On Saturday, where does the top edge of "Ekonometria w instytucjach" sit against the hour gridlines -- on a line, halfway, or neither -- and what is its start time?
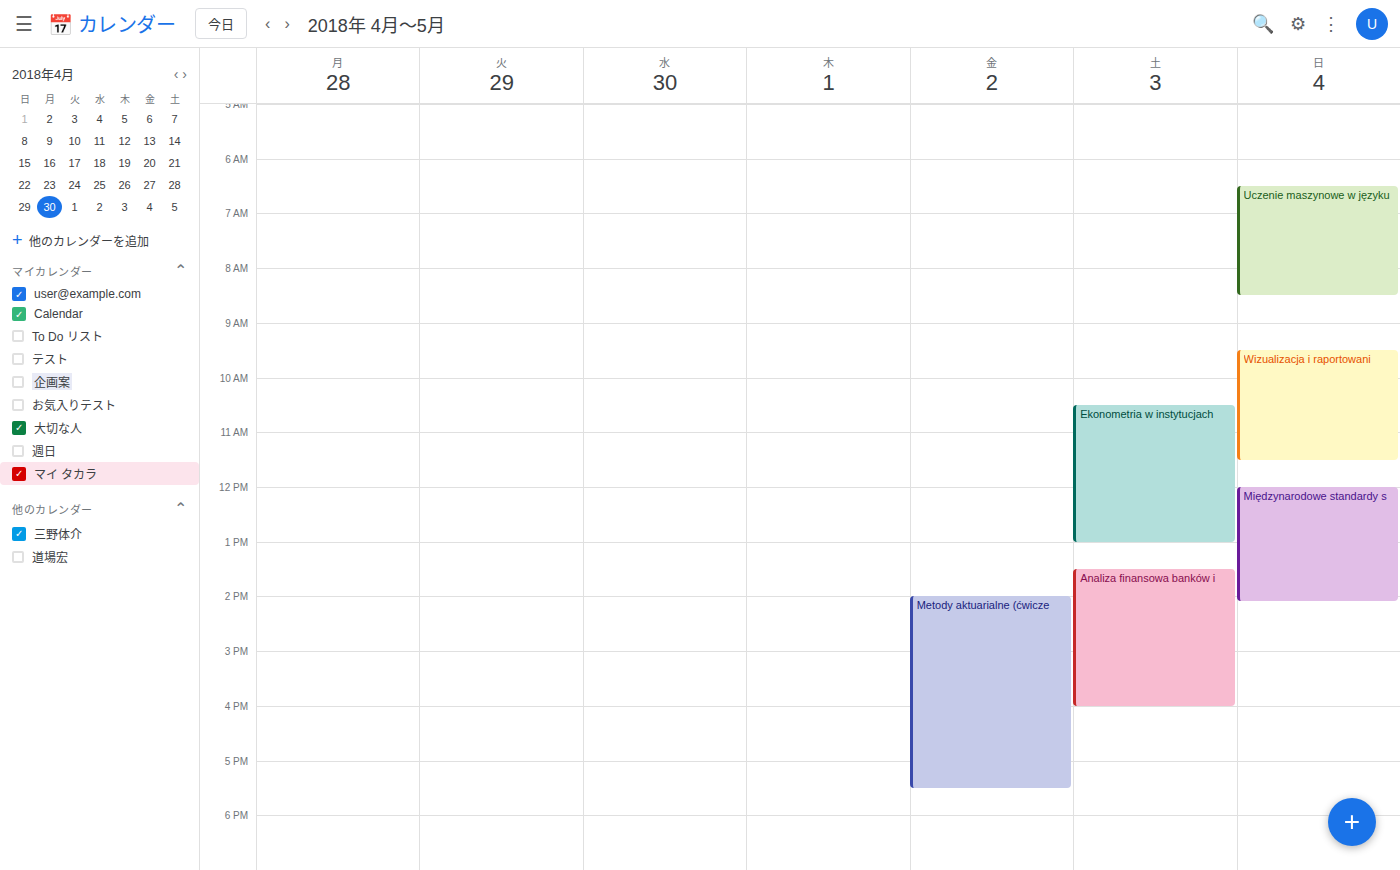
10:30 AM -- halfway between the 10 AM and 11 AM lines.